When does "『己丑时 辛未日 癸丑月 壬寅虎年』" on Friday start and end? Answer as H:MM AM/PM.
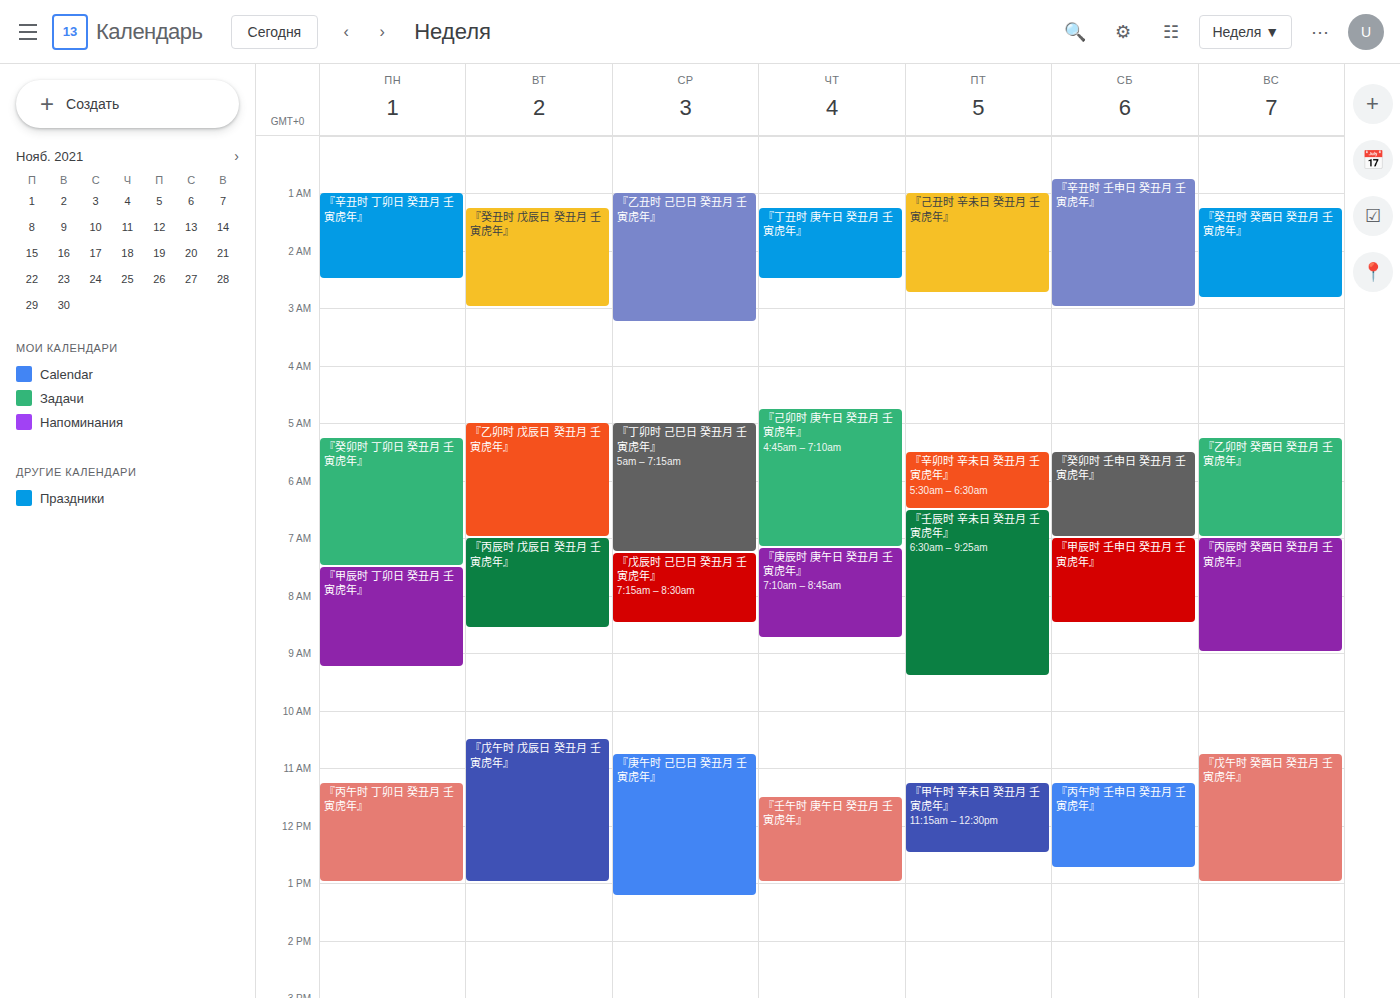
1:00 AM to 2:45 AM